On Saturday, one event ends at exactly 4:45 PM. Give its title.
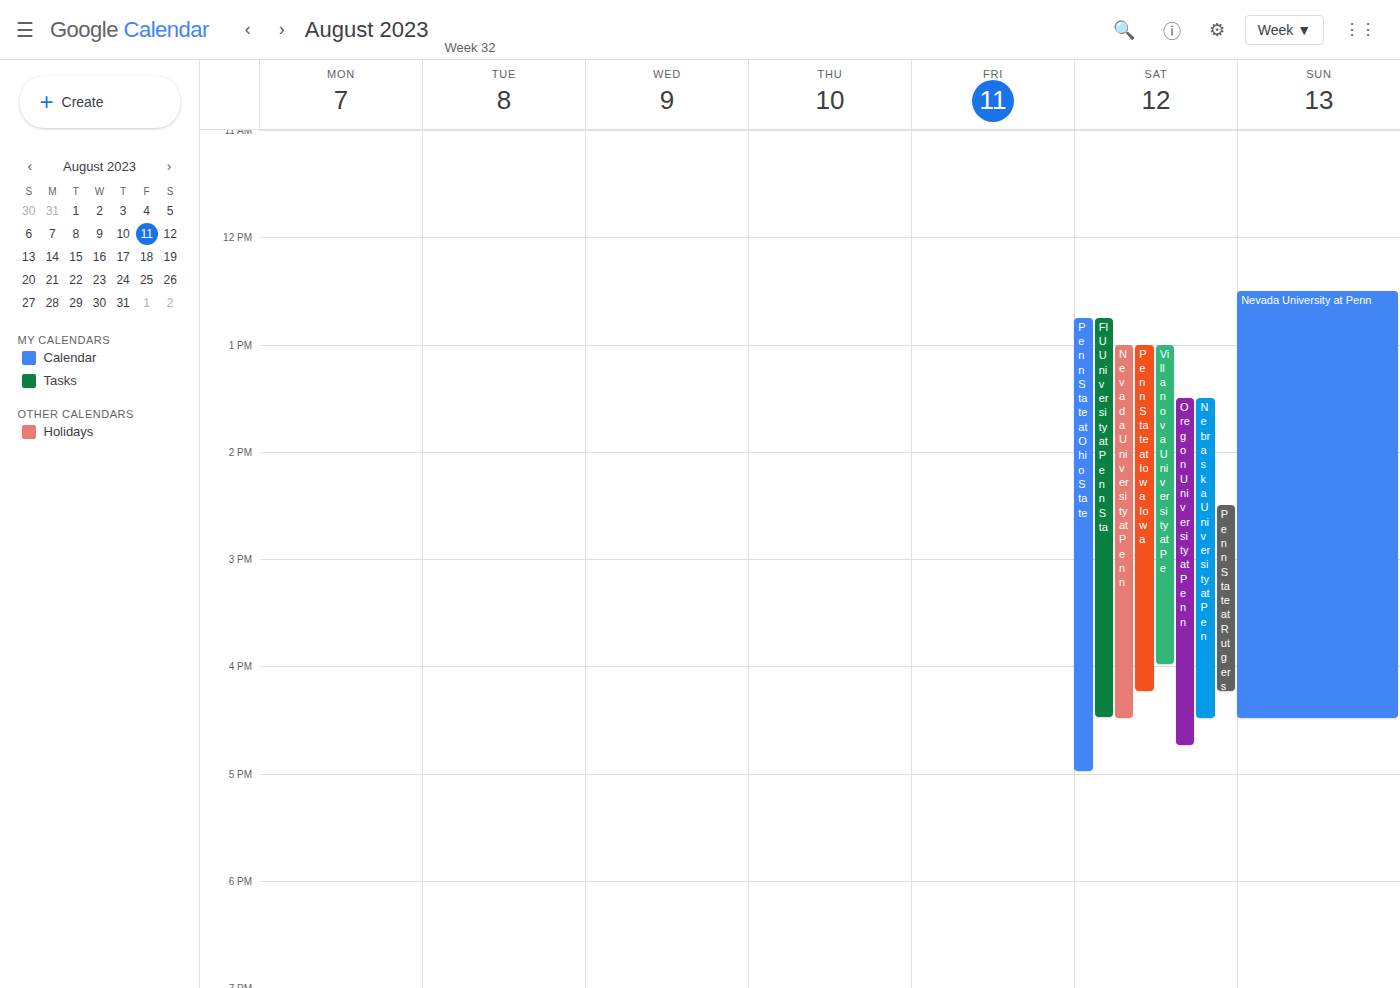
"Oregon University at Penn"